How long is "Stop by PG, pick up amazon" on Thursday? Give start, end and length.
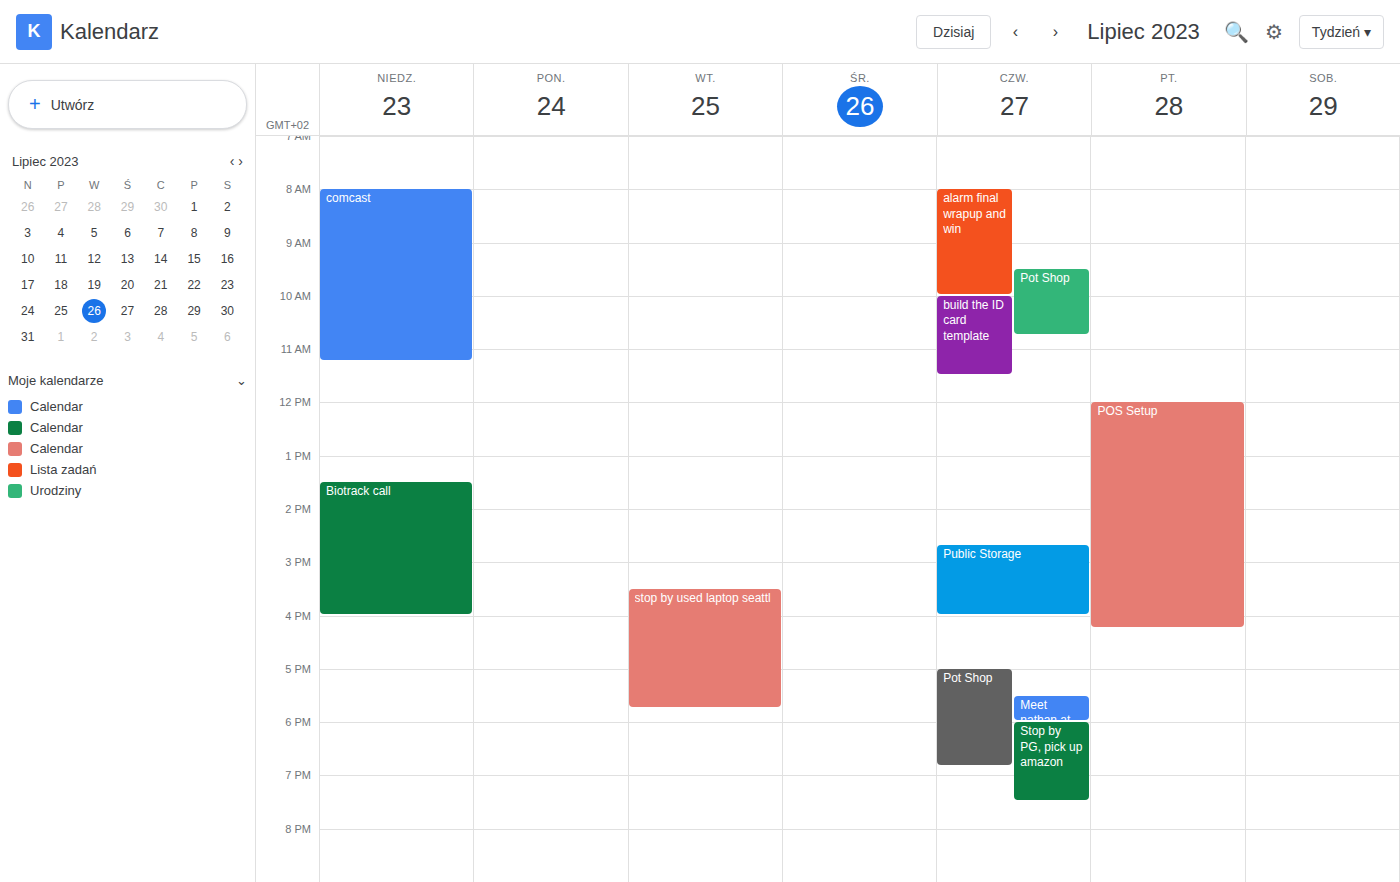
6:00 PM to 7:30 PM, 1 hour 30 minutes